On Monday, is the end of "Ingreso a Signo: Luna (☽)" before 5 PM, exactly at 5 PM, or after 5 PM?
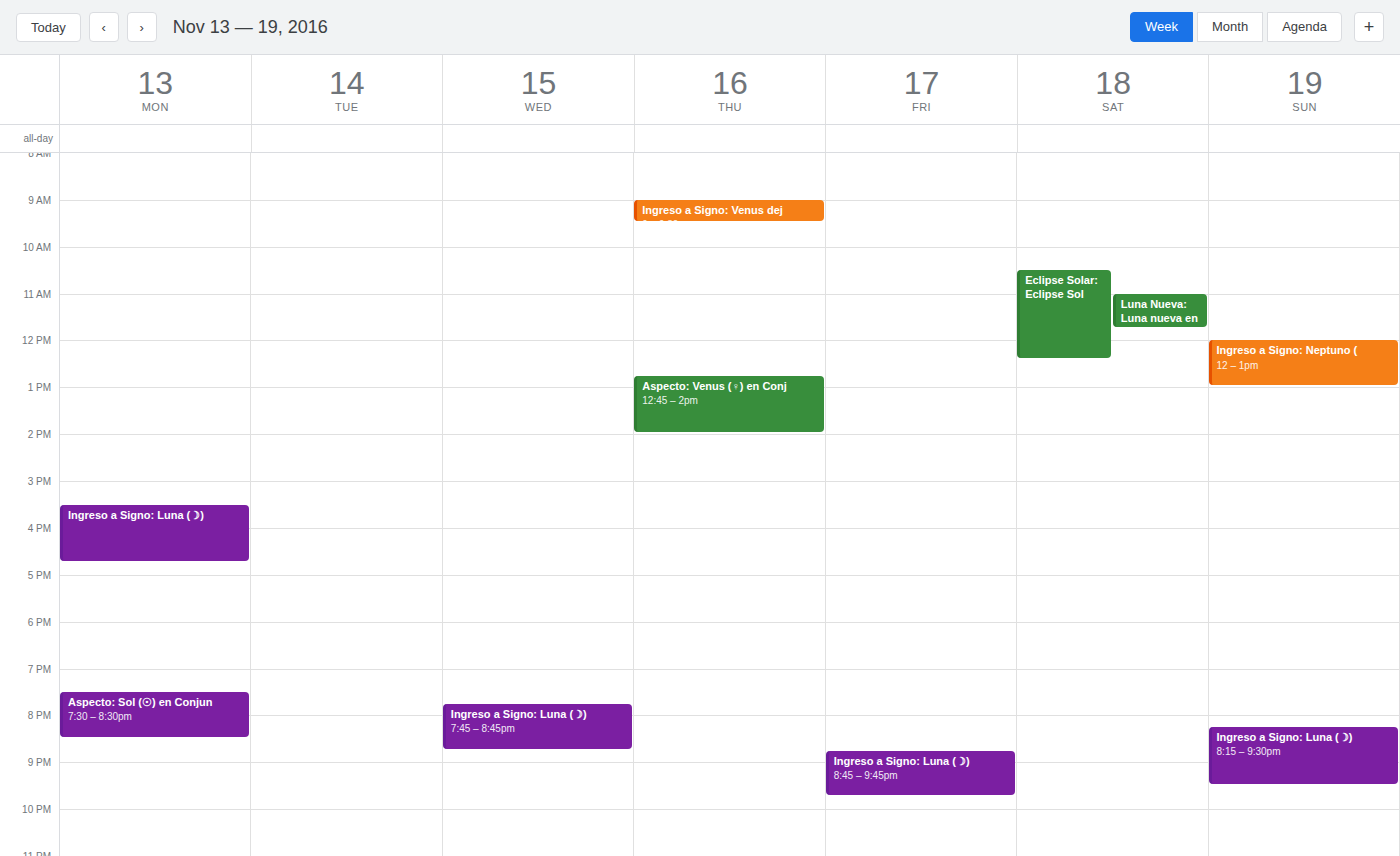
4:45 PM -- before 5 PM, 15 minutes above the 5 PM line.